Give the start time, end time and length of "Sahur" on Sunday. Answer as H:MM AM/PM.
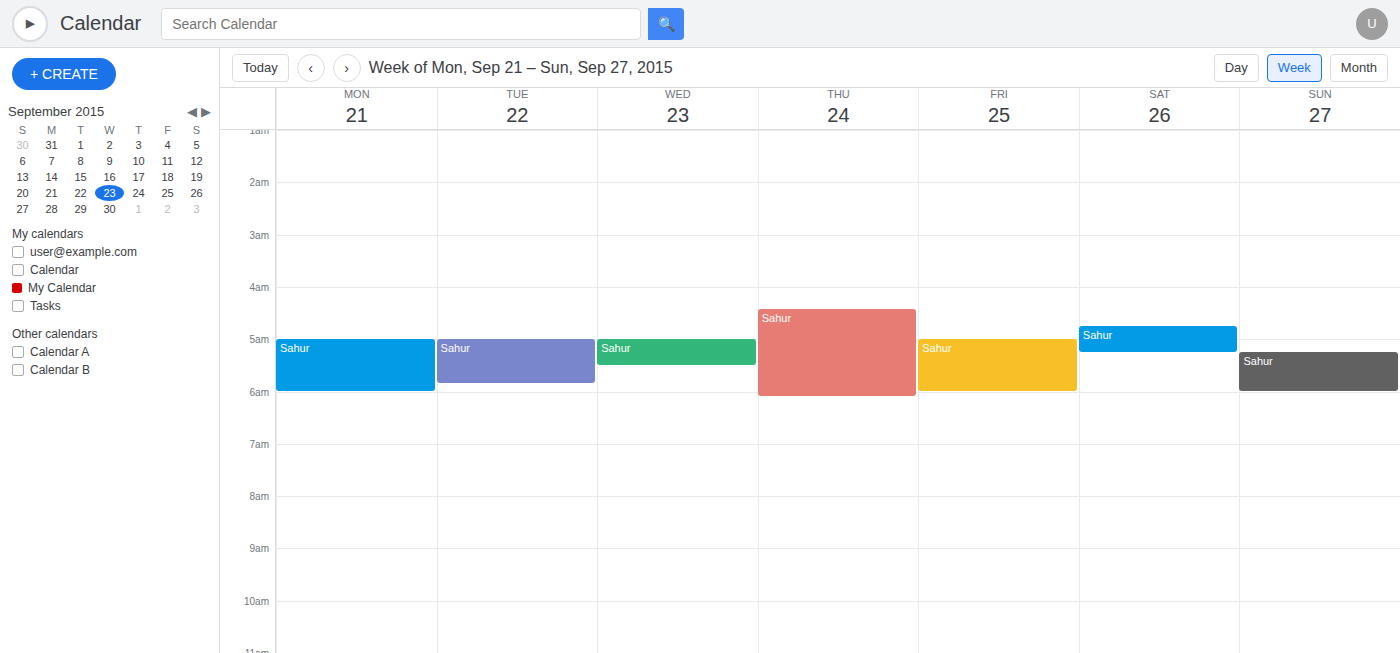
5:15 AM to 6:00 AM, 45 minutes